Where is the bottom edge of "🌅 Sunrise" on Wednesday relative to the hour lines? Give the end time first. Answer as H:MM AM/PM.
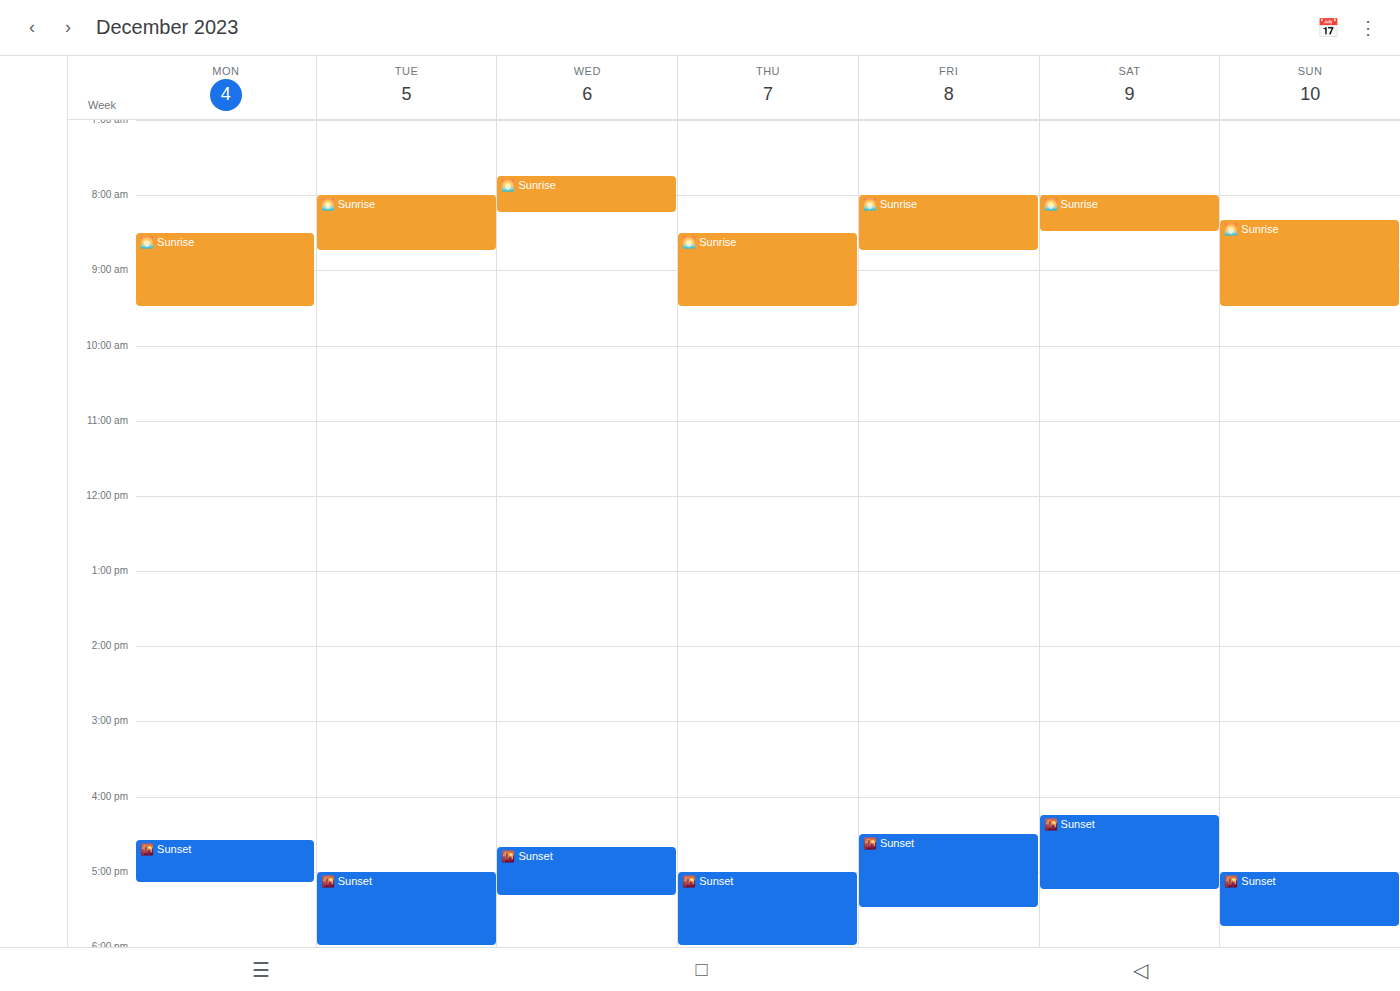
8:15 AM -- neither: a quarter of the way from the 8 AM line to the 9 AM line.